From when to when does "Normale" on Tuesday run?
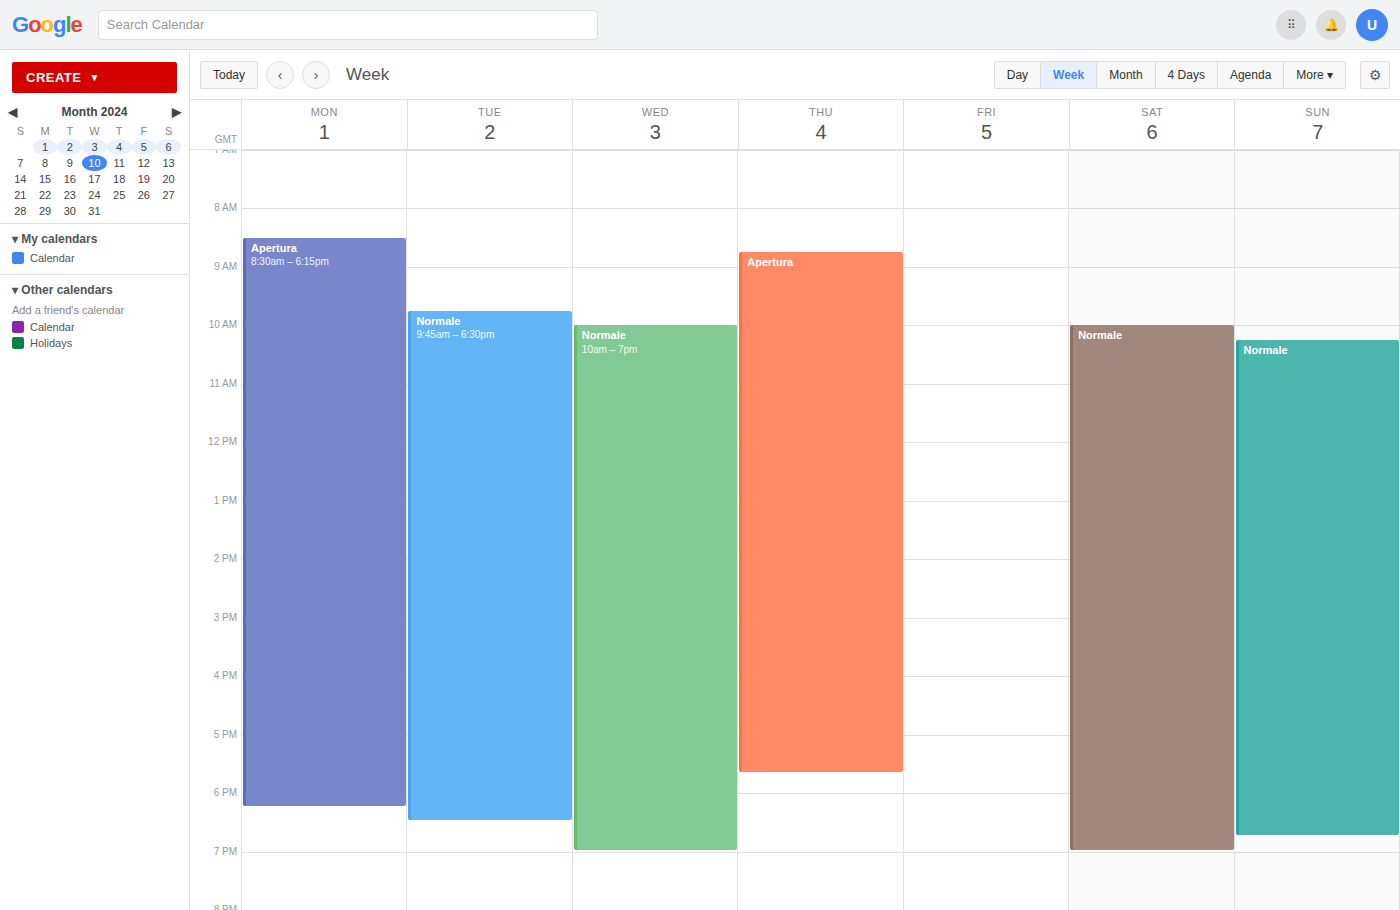
9:45 AM to 6:30 PM